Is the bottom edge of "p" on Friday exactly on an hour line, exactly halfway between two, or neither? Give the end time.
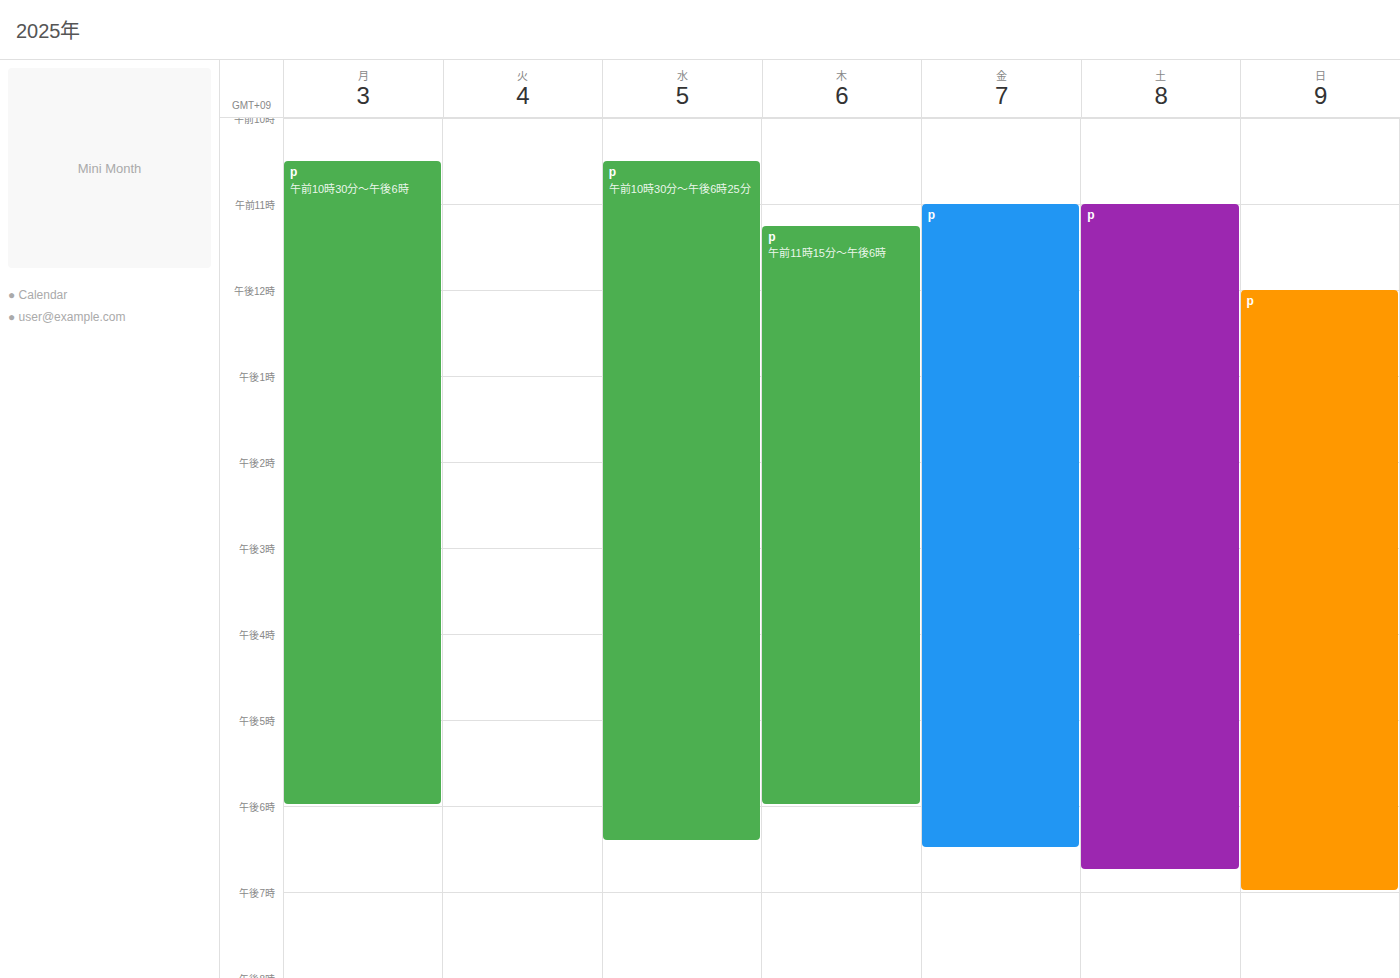
6:30 PM -- halfway between the 6 PM and 7 PM lines.